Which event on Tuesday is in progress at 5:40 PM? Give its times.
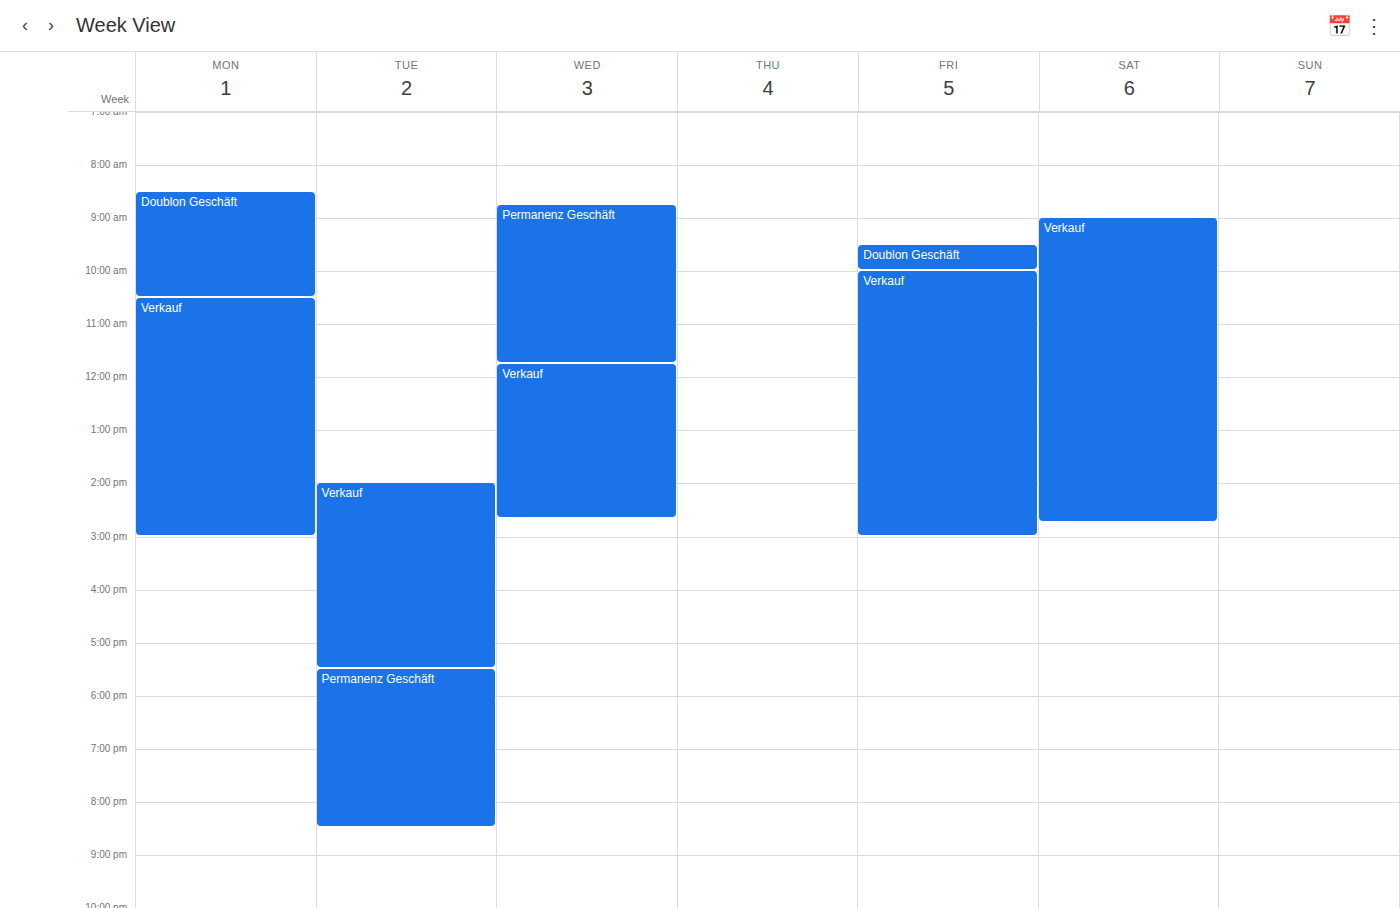
"Permanenz Geschäft", 5:30 PM to 8:30 PM